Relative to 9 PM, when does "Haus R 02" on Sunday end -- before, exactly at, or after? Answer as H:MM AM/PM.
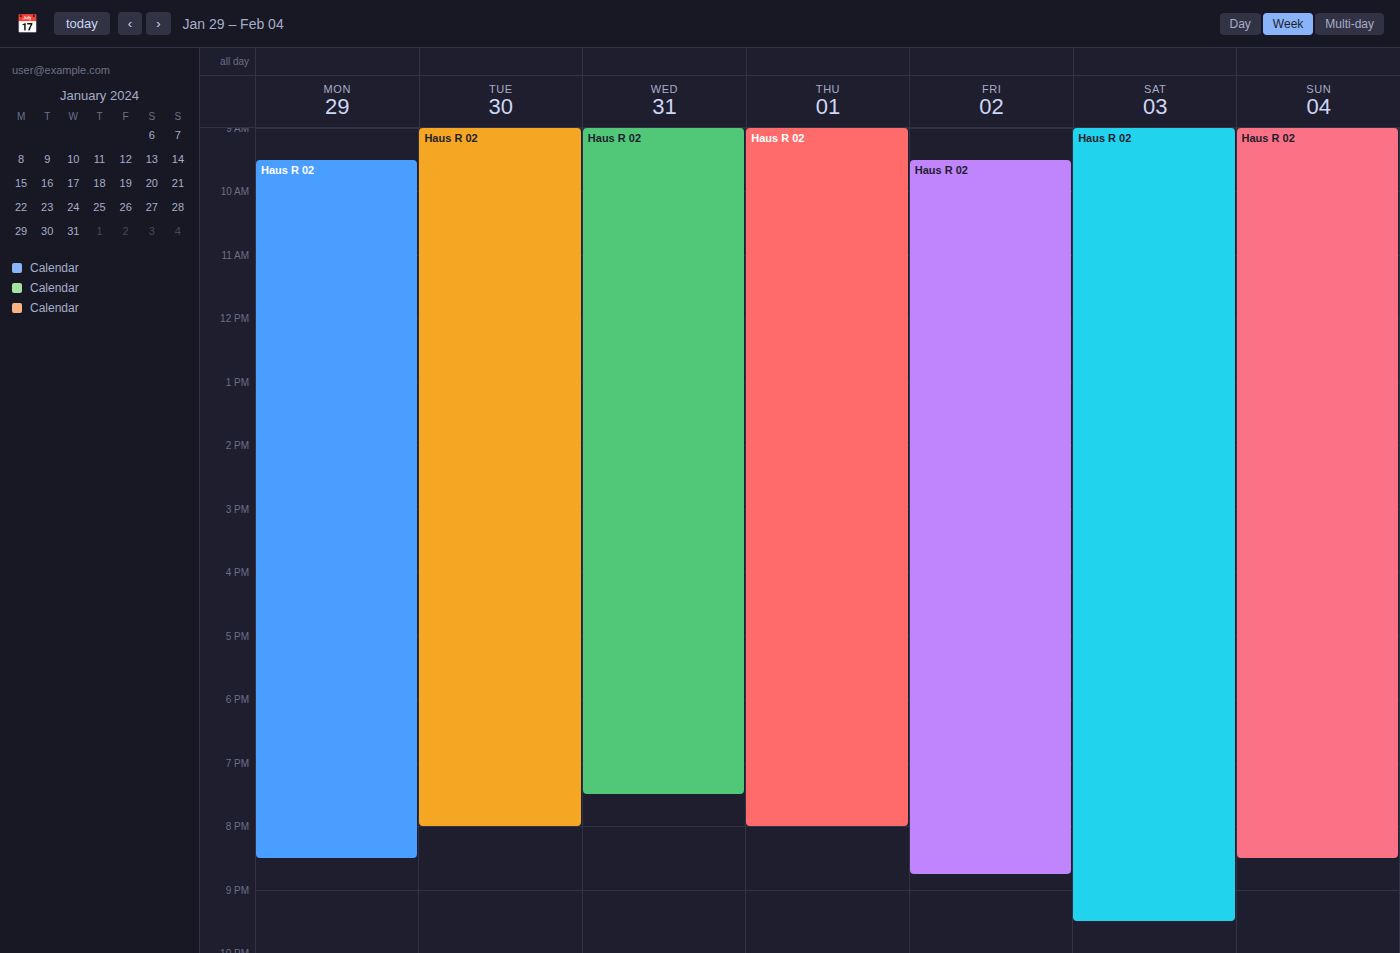
8:30 PM -- before 9 PM, 30 minutes above the 9 PM line.